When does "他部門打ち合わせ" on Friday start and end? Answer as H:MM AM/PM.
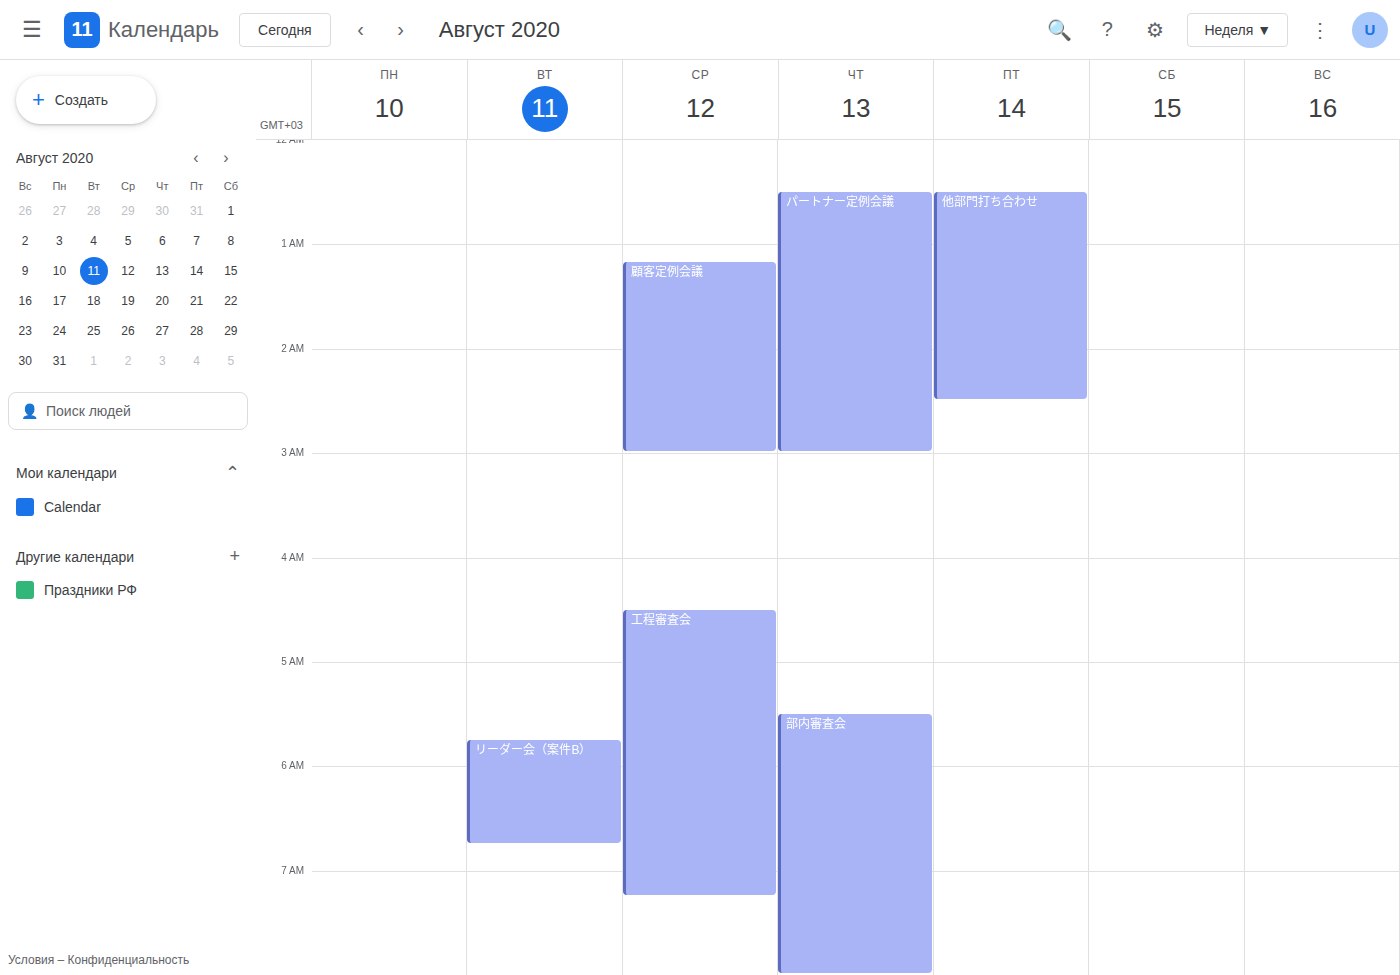
12:30 AM to 2:30 AM